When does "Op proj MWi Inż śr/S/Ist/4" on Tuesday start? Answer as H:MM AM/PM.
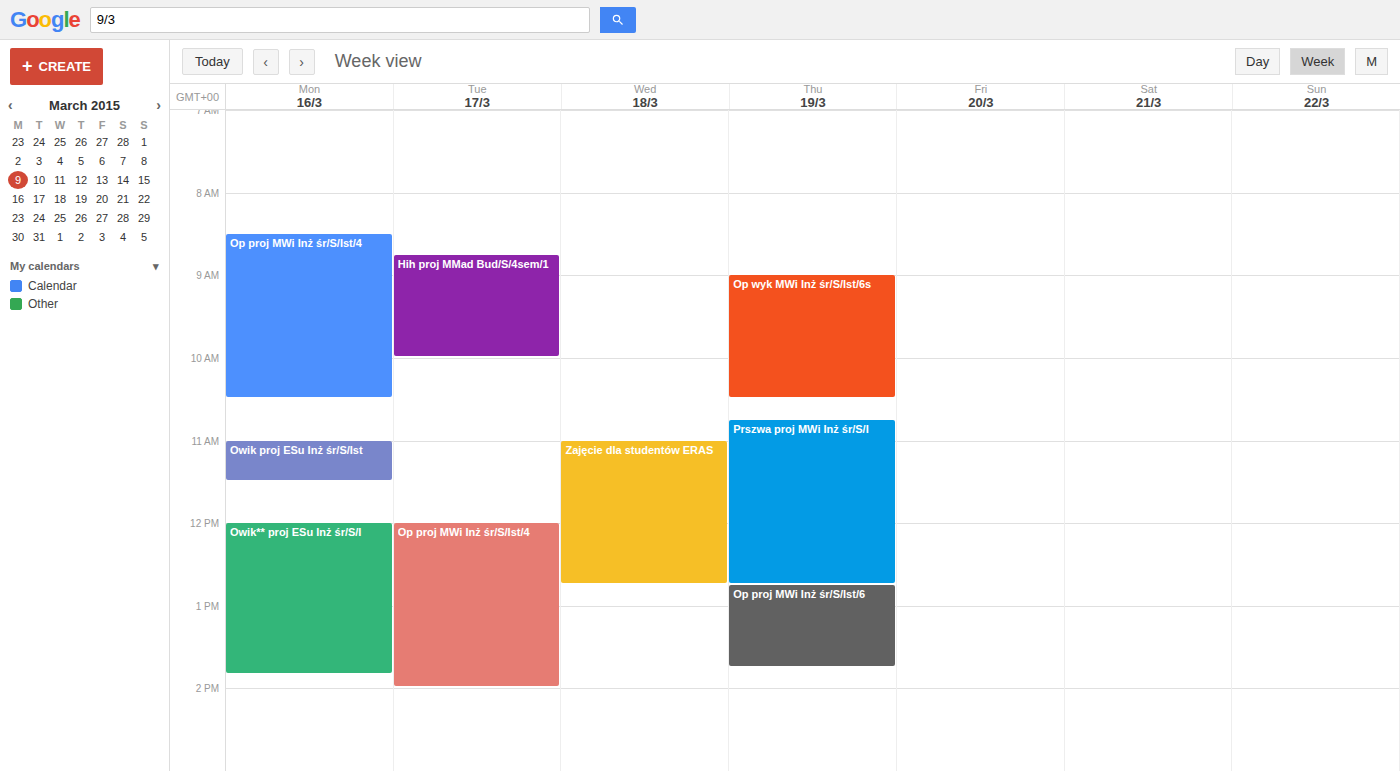
12:00 PM